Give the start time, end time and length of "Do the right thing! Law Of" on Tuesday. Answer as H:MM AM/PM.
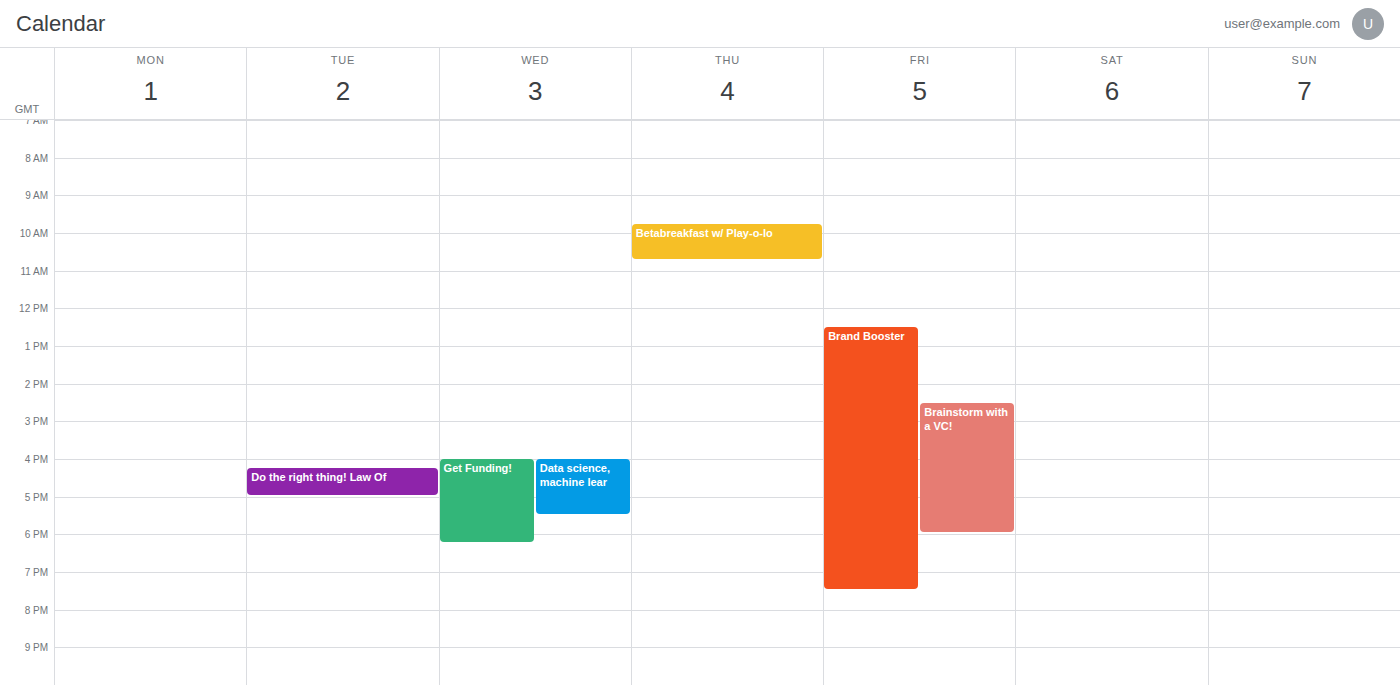
4:15 PM to 5:00 PM, 45 minutes